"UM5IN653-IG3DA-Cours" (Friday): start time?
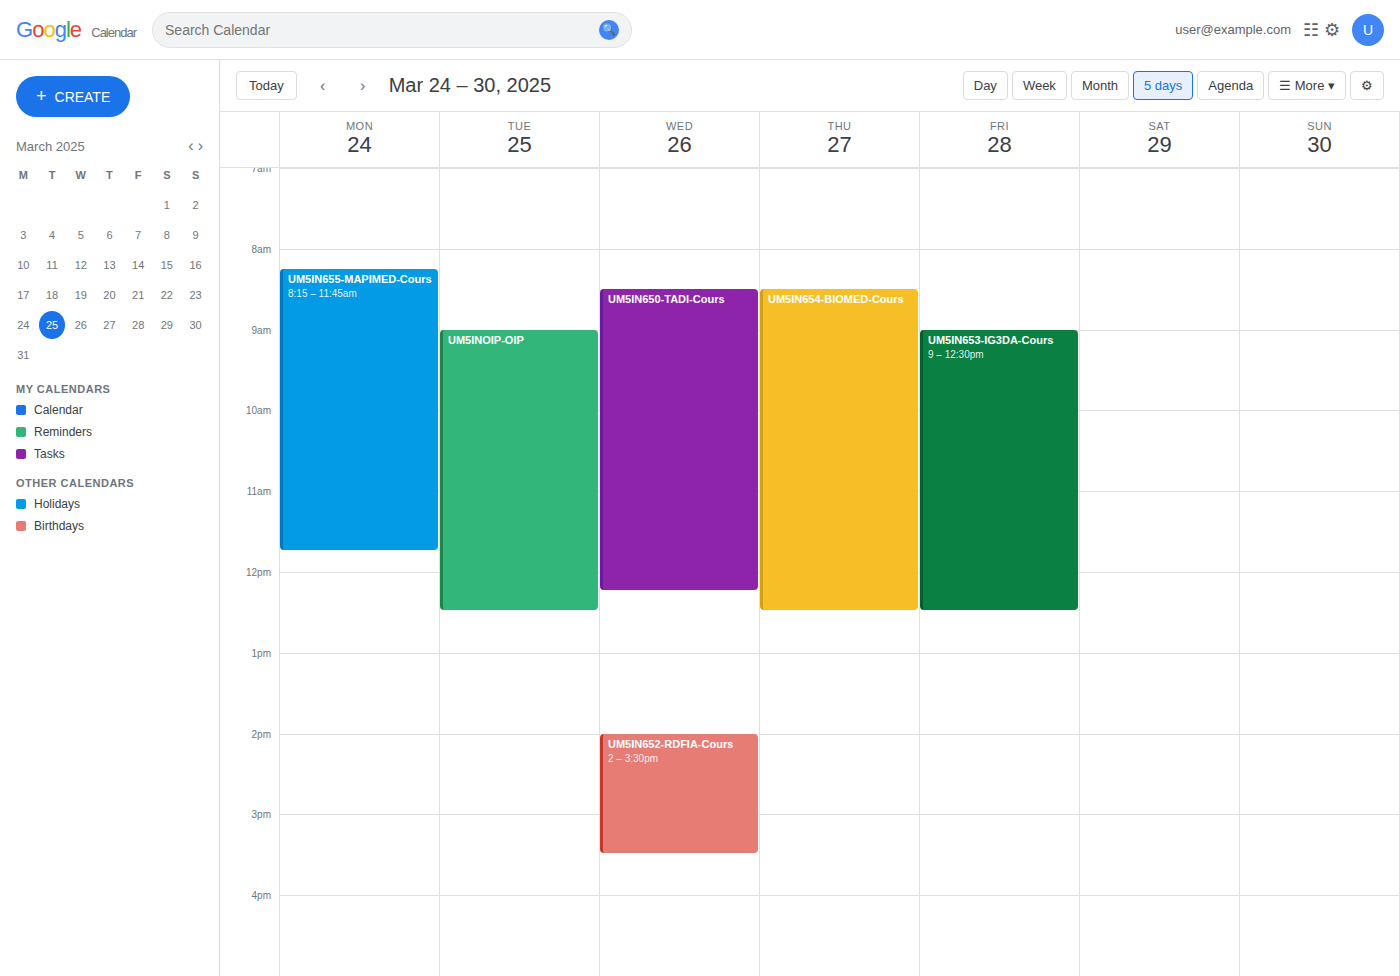
9:00 AM